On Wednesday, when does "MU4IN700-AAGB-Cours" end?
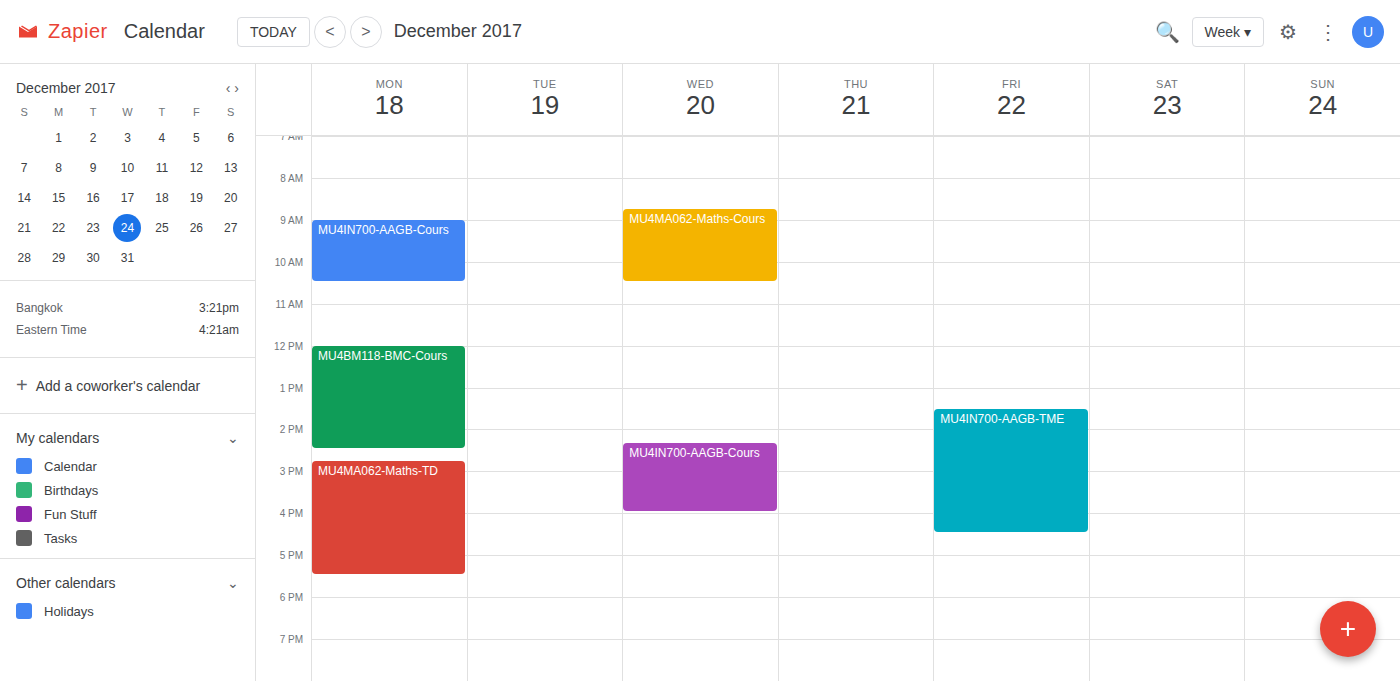
4:00 PM